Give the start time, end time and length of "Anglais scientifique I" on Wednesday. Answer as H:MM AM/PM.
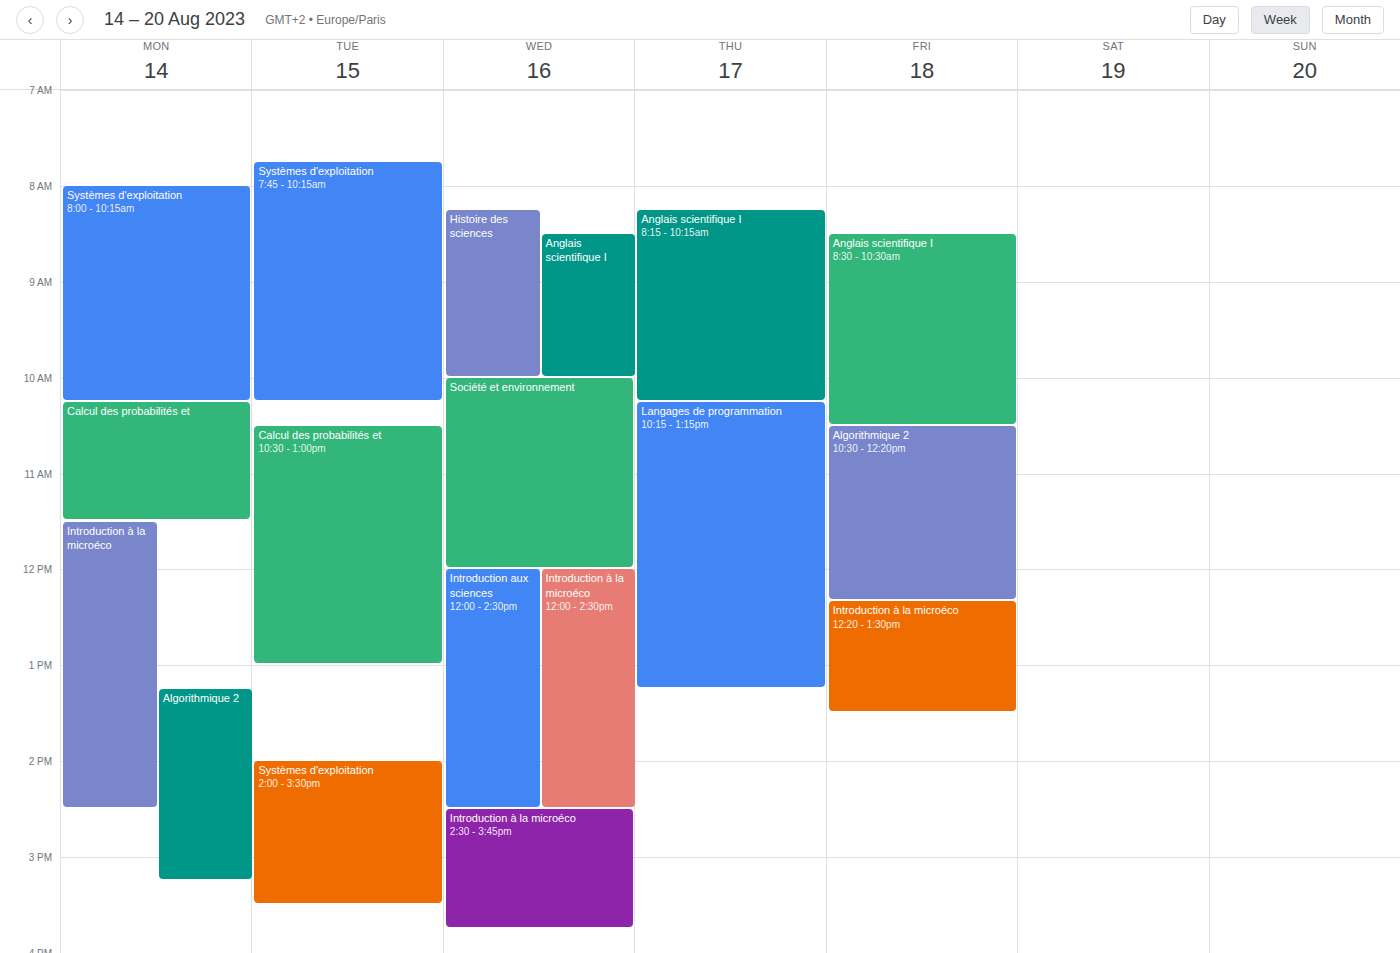
8:30 AM to 10:00 AM, 1 hour 30 minutes